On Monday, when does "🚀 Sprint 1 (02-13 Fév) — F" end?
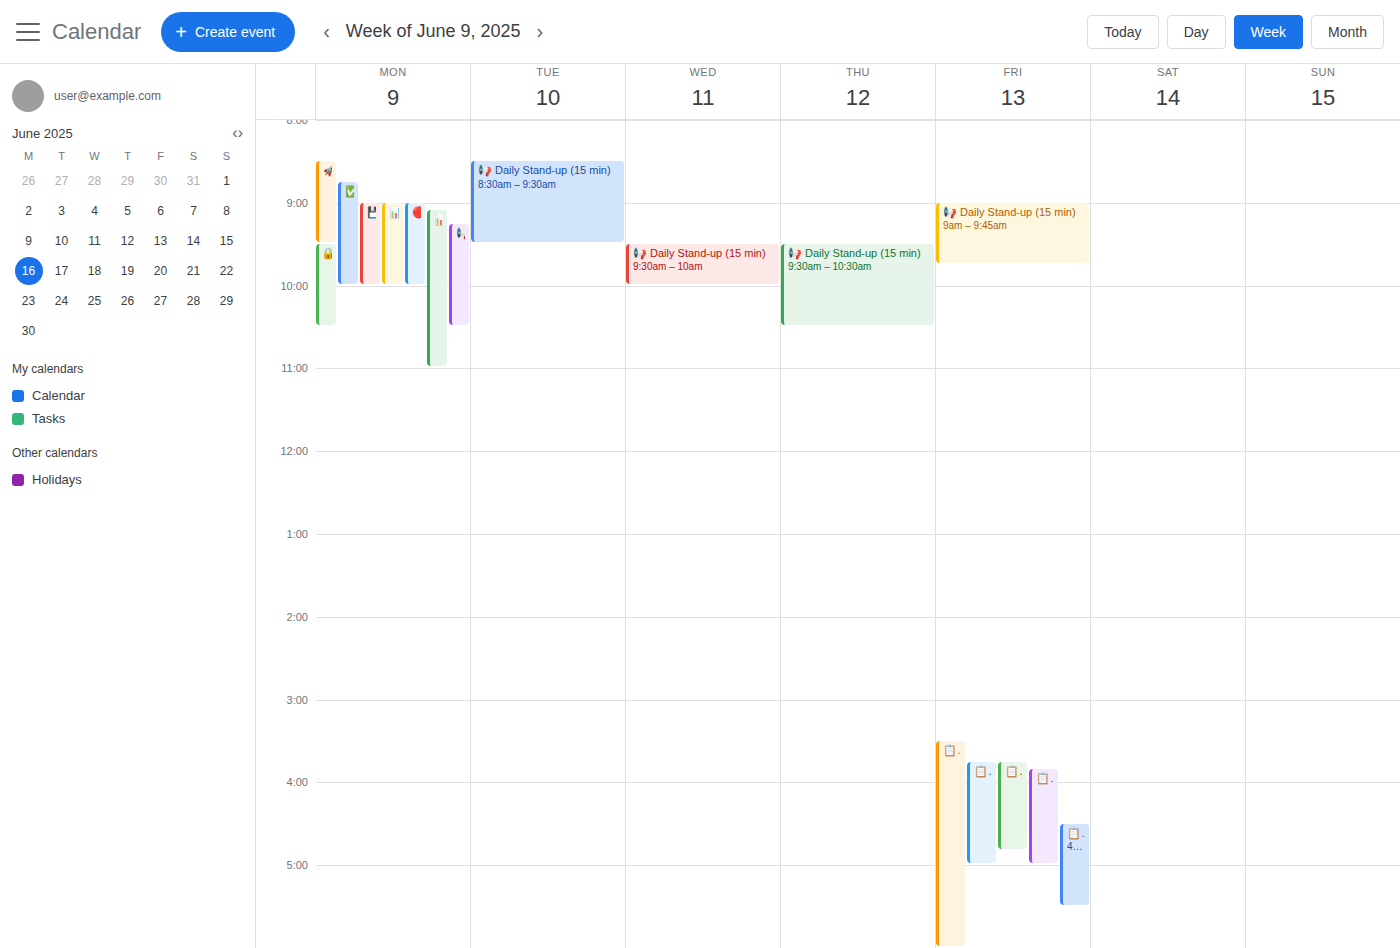
9:30 AM